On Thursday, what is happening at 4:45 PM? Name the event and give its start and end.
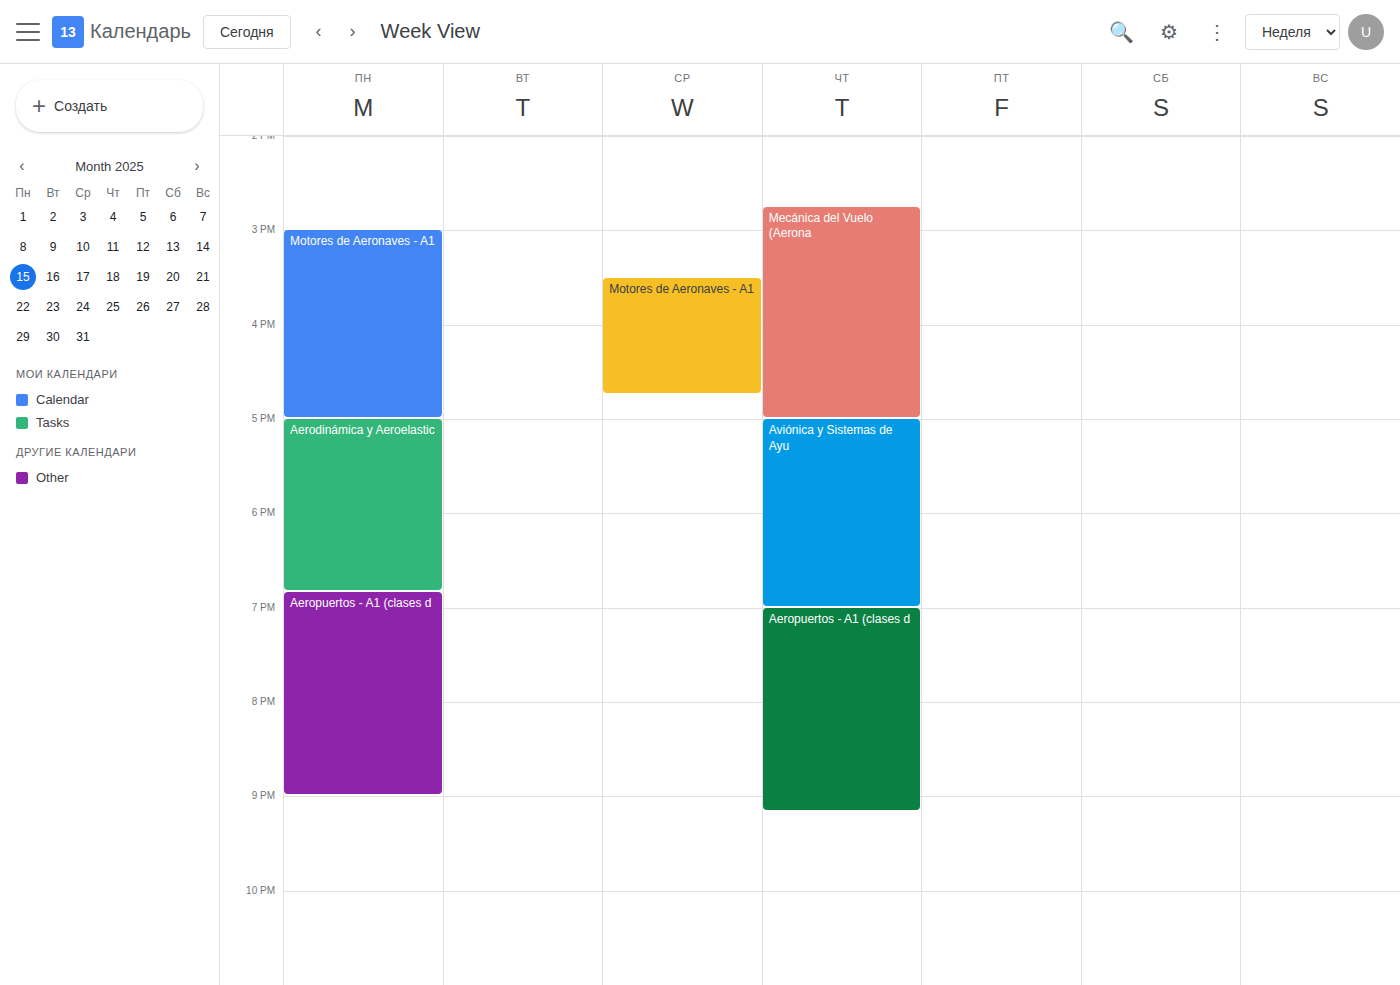
"Mecánica del Vuelo (Aerona", 2:45 PM to 5:00 PM